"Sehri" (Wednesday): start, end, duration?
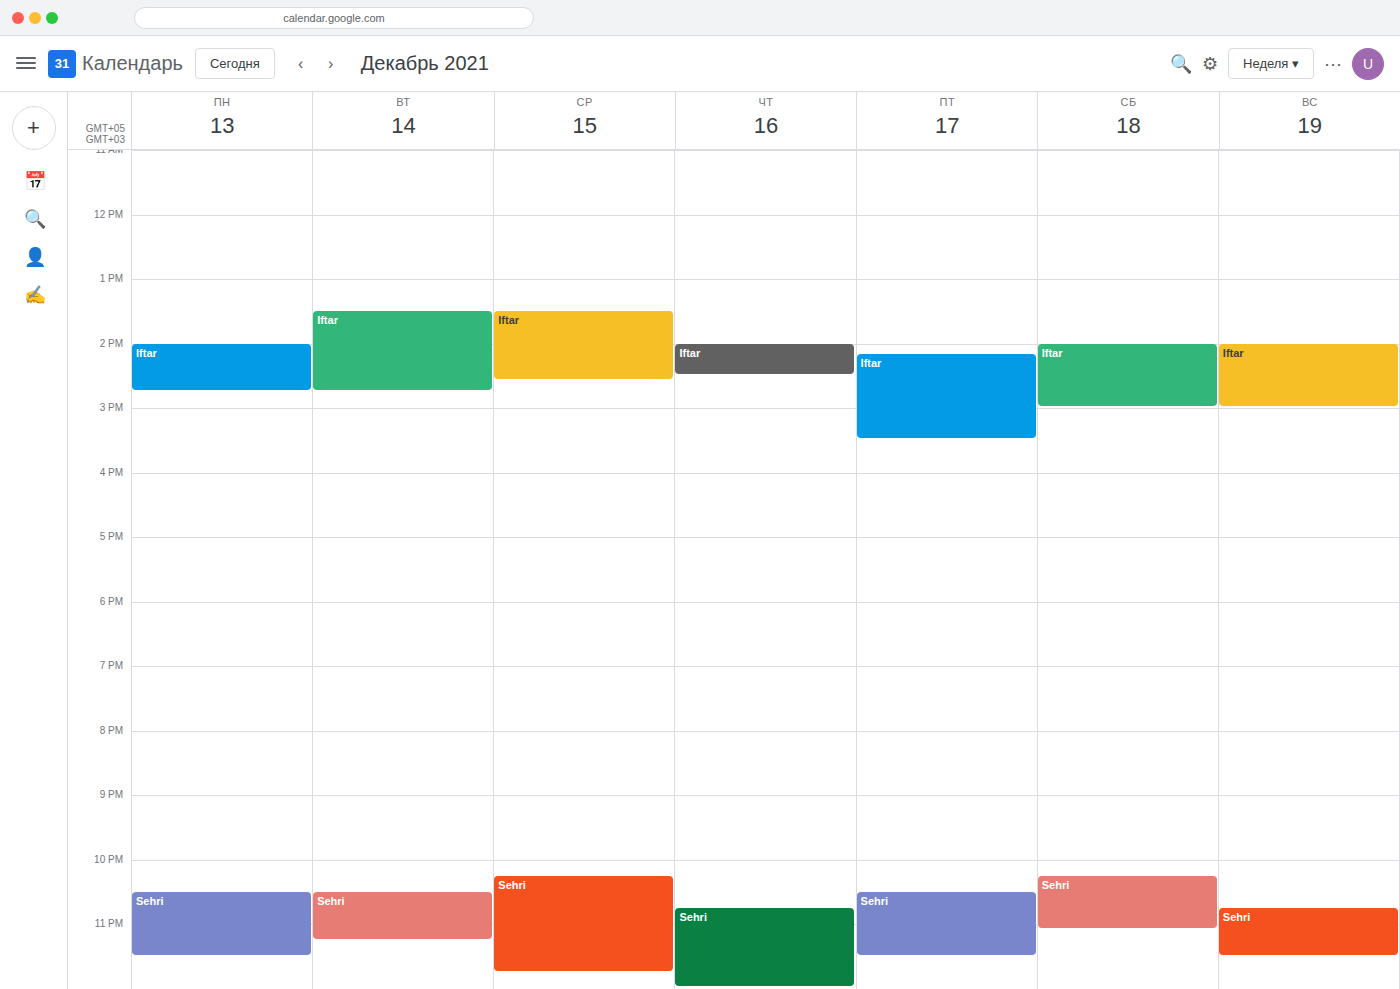
10:15 PM to 11:45 PM, 1 hour 30 minutes